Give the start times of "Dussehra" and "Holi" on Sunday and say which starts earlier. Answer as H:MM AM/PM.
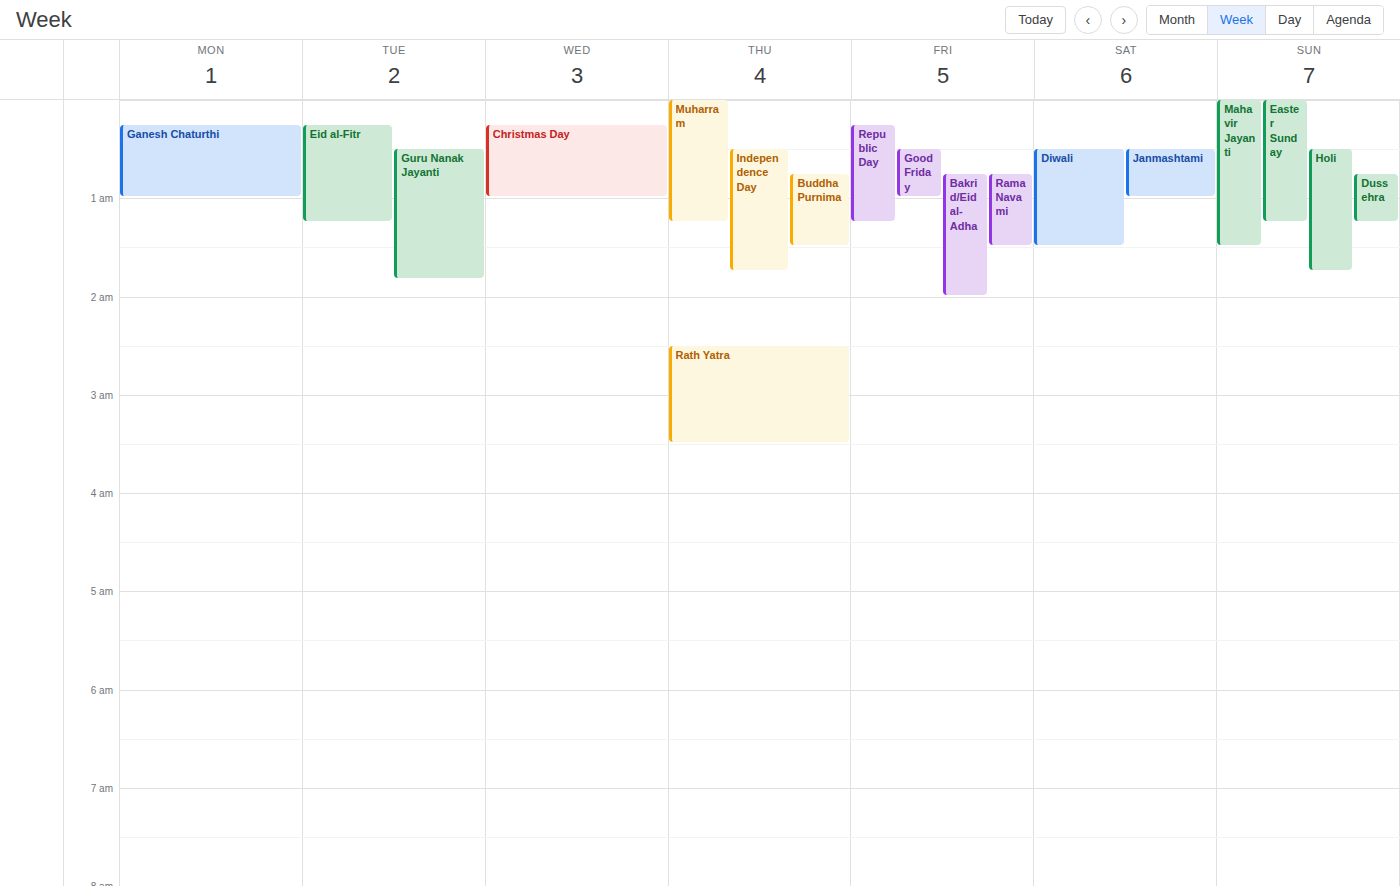
"Holi" 12:30 AM; "Dussehra" 12:45 AM.